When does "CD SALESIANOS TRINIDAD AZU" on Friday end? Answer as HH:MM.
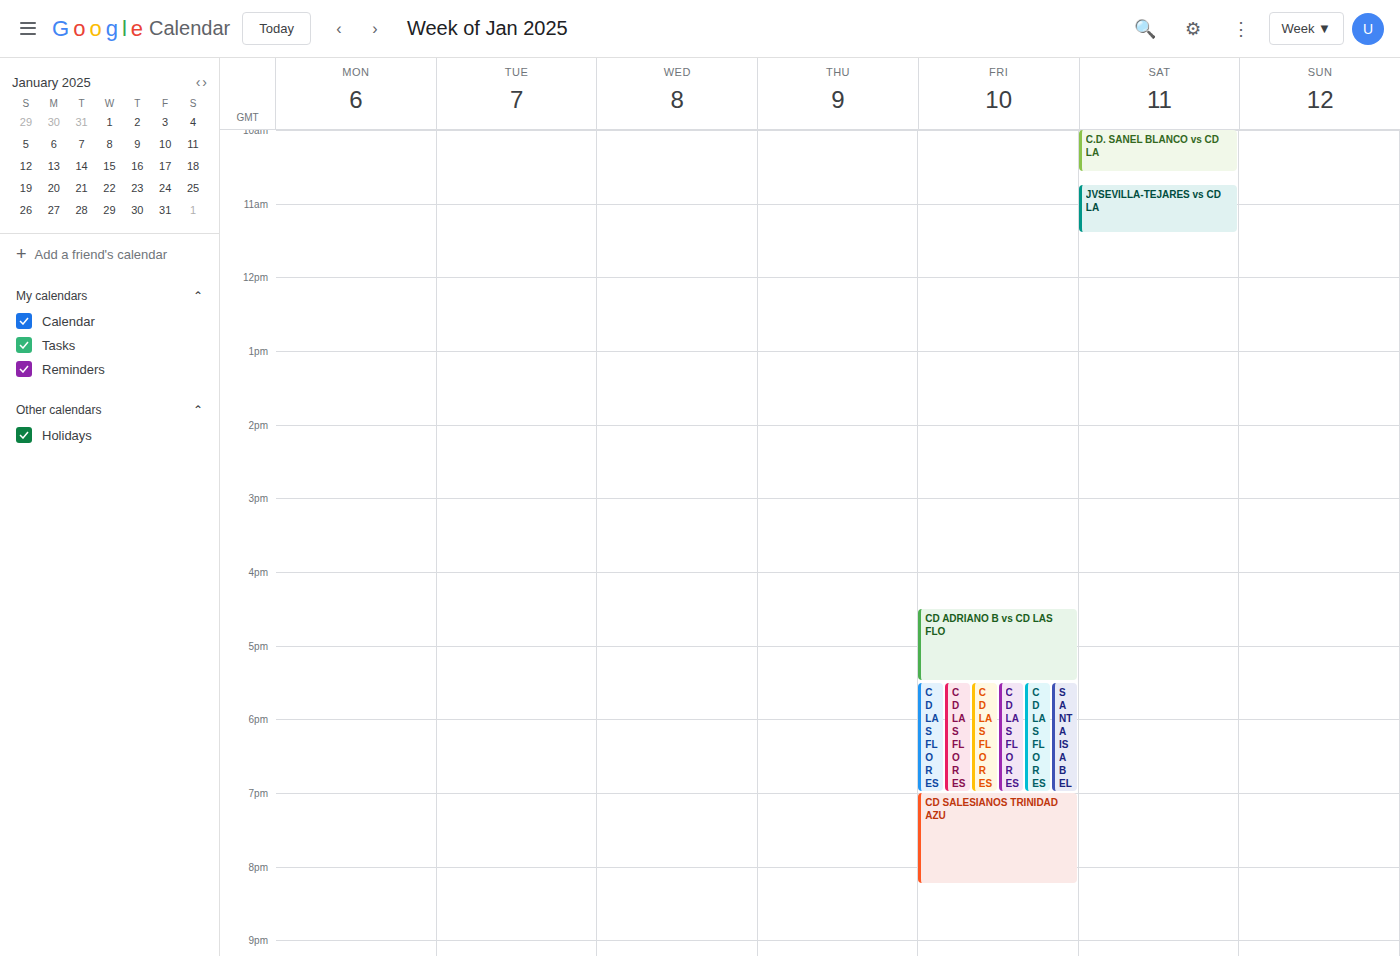
20:15